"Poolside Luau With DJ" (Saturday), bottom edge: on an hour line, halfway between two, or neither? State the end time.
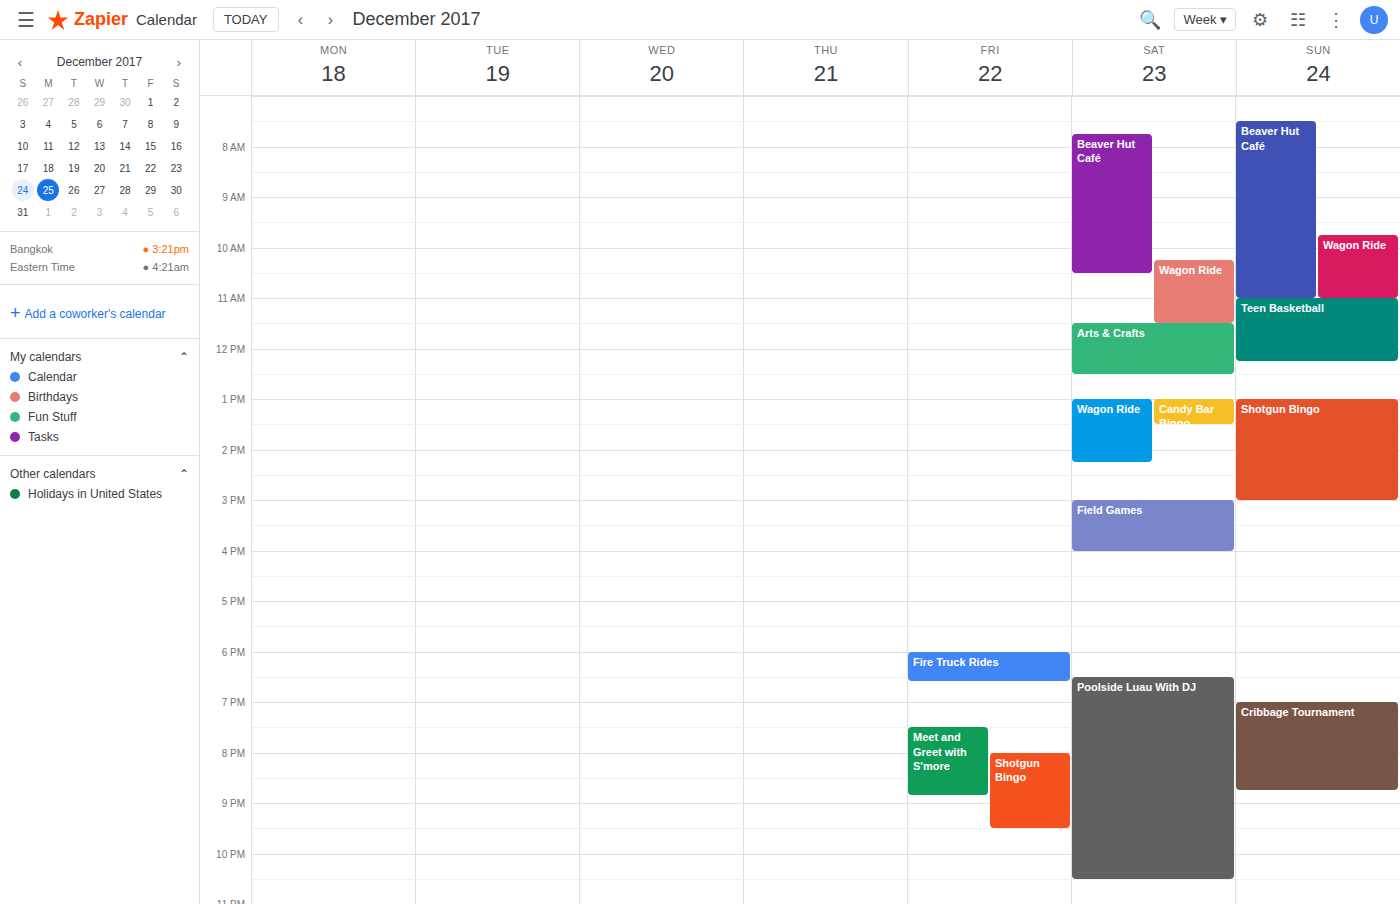
10:30 PM -- halfway between the 10 PM and 11 PM lines.